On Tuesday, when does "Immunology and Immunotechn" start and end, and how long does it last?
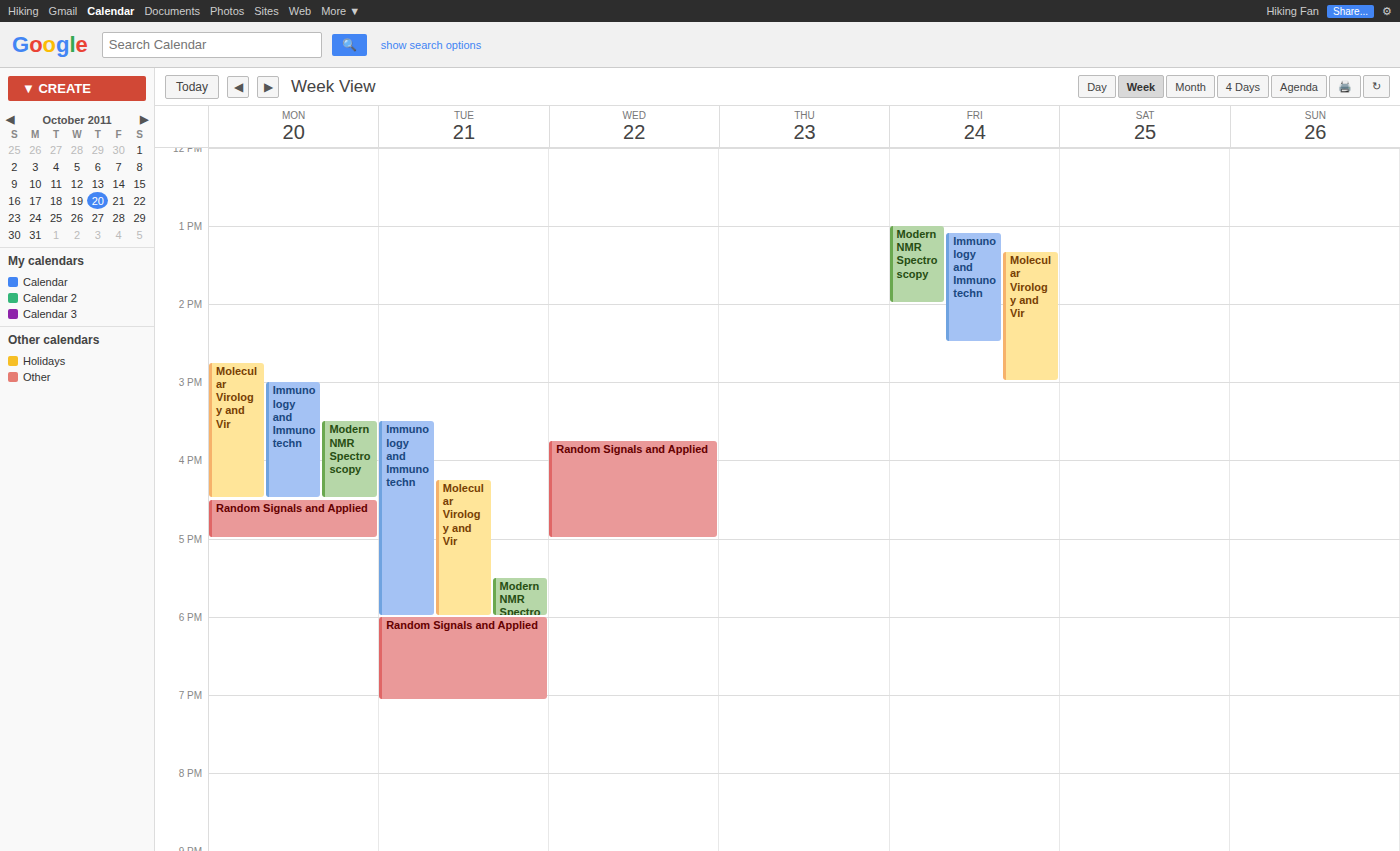
3:30 PM to 6:00 PM, 2 hours 30 minutes